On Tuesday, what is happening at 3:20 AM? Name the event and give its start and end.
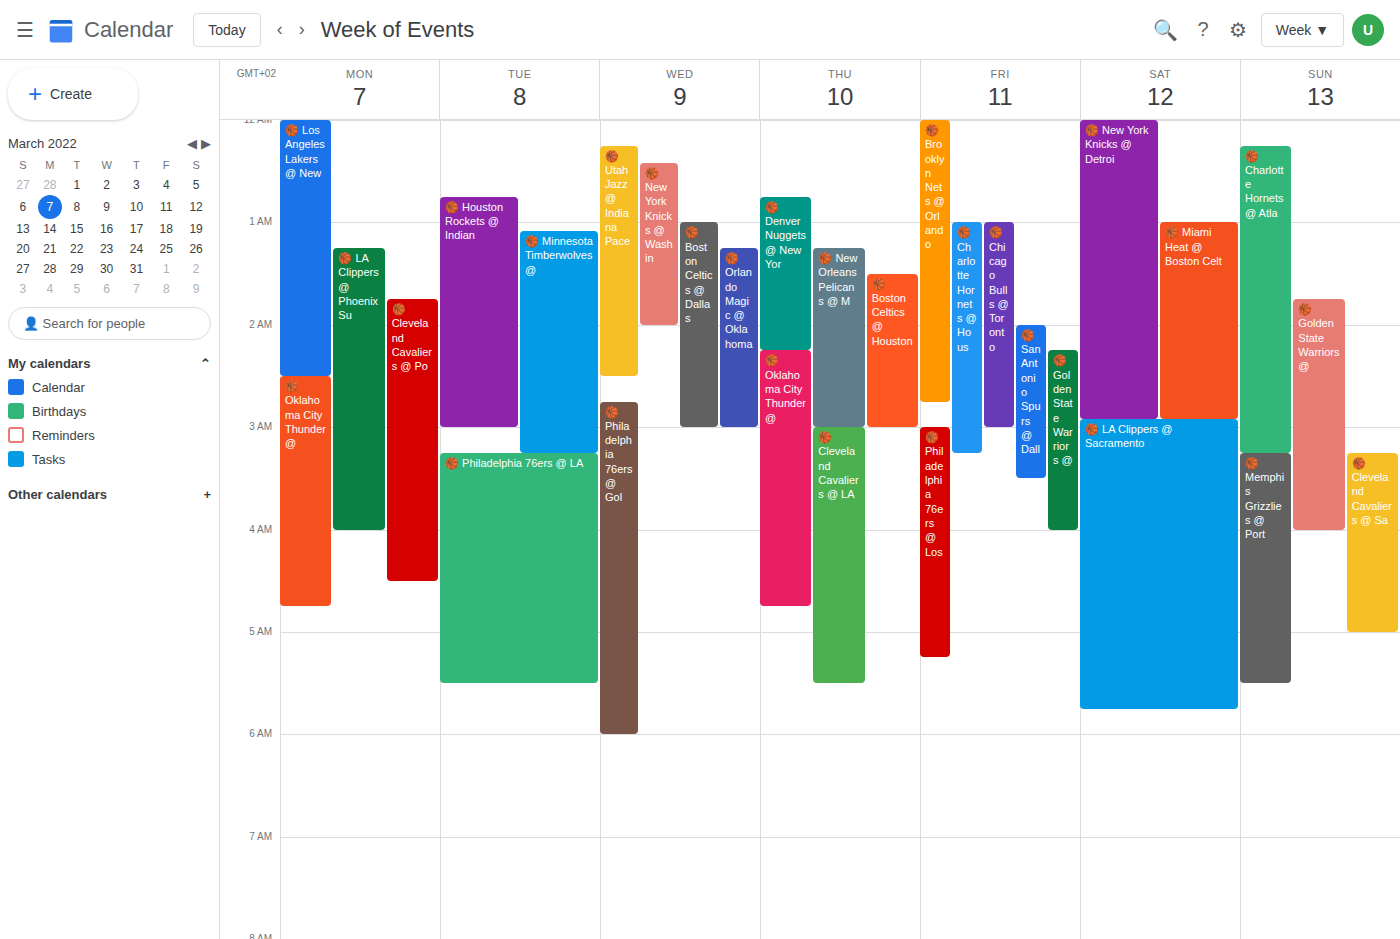
"🏀 Philadelphia 76ers @ LA", 3:15 AM to 5:30 AM